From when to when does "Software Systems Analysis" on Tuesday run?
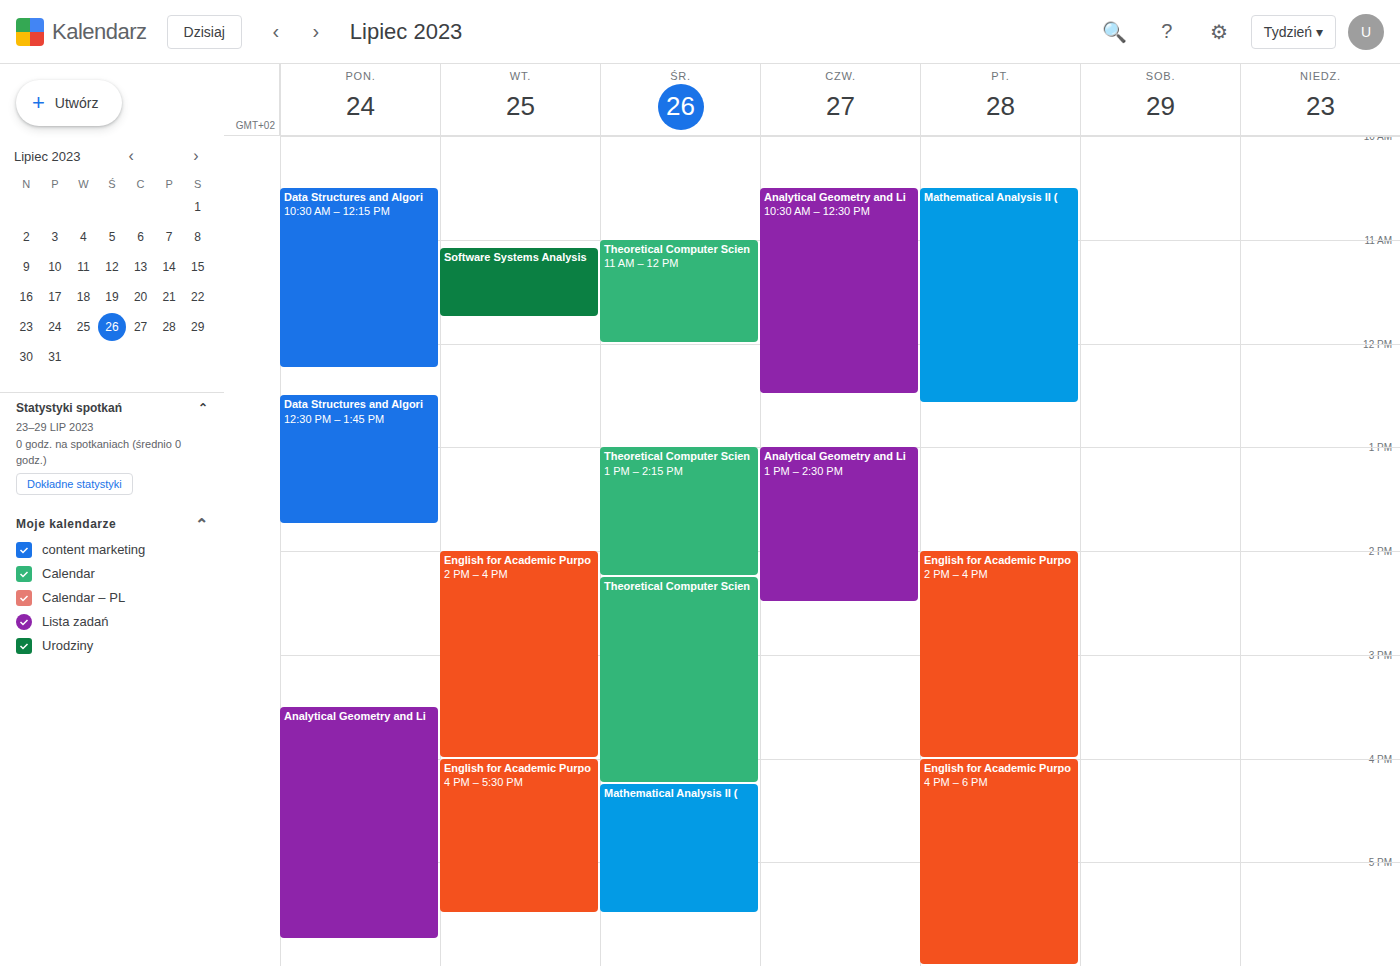
11:05 AM to 11:45 AM